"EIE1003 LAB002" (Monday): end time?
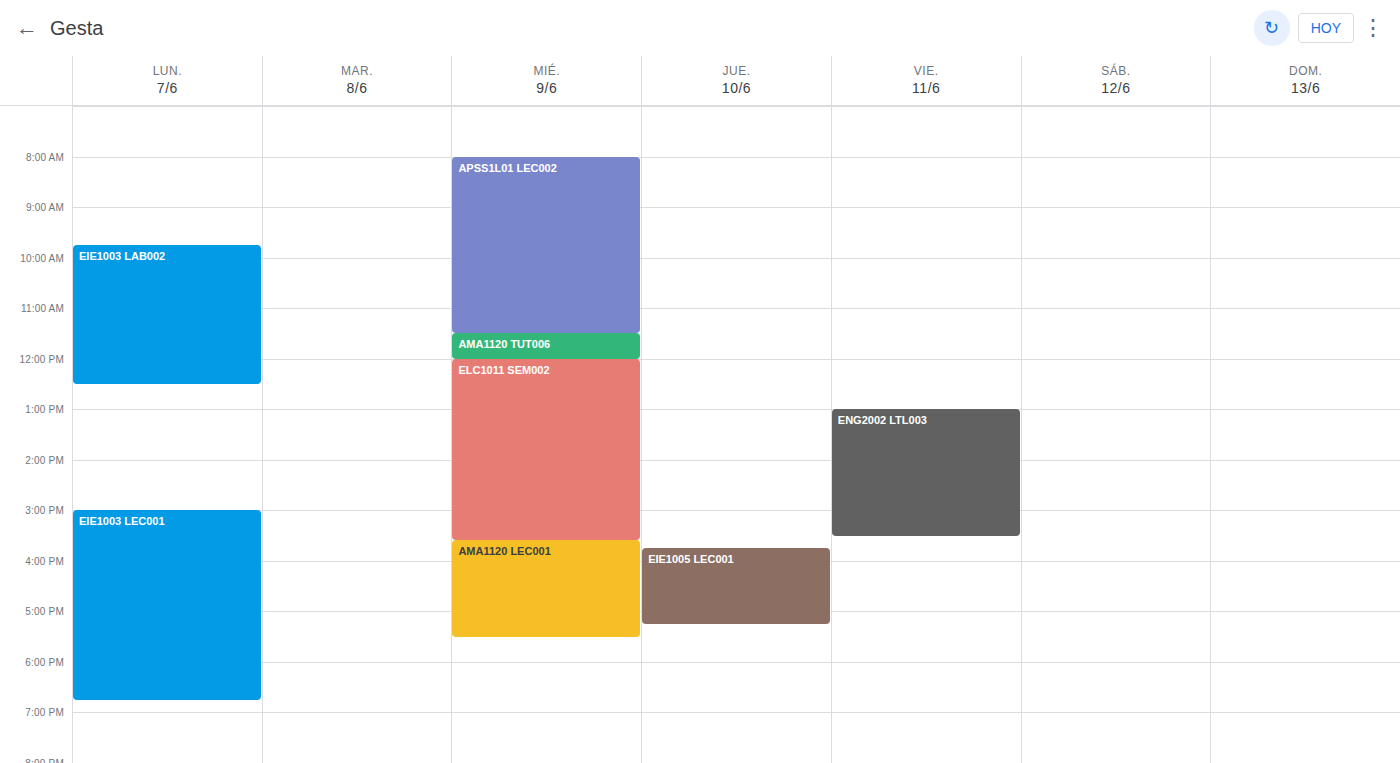
12:30 PM